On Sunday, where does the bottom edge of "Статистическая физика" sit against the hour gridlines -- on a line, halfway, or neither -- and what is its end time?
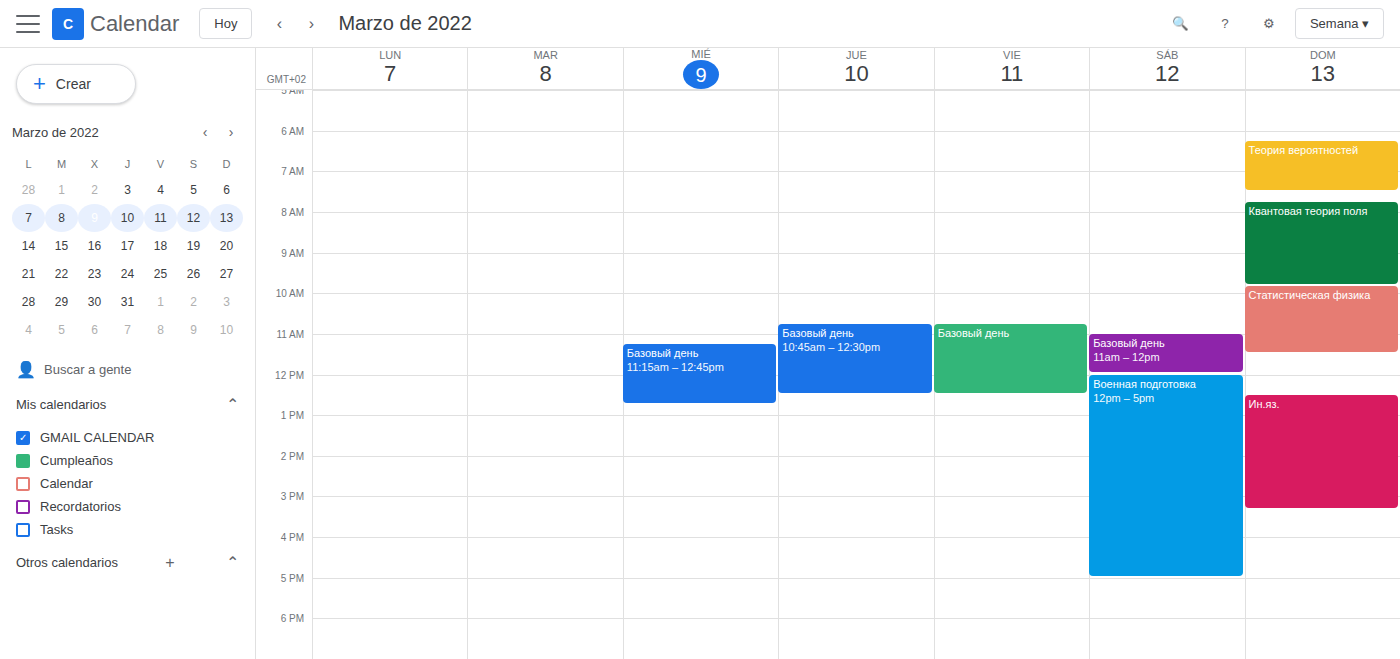
11:30 AM -- halfway between the 11 AM and 12 PM lines.